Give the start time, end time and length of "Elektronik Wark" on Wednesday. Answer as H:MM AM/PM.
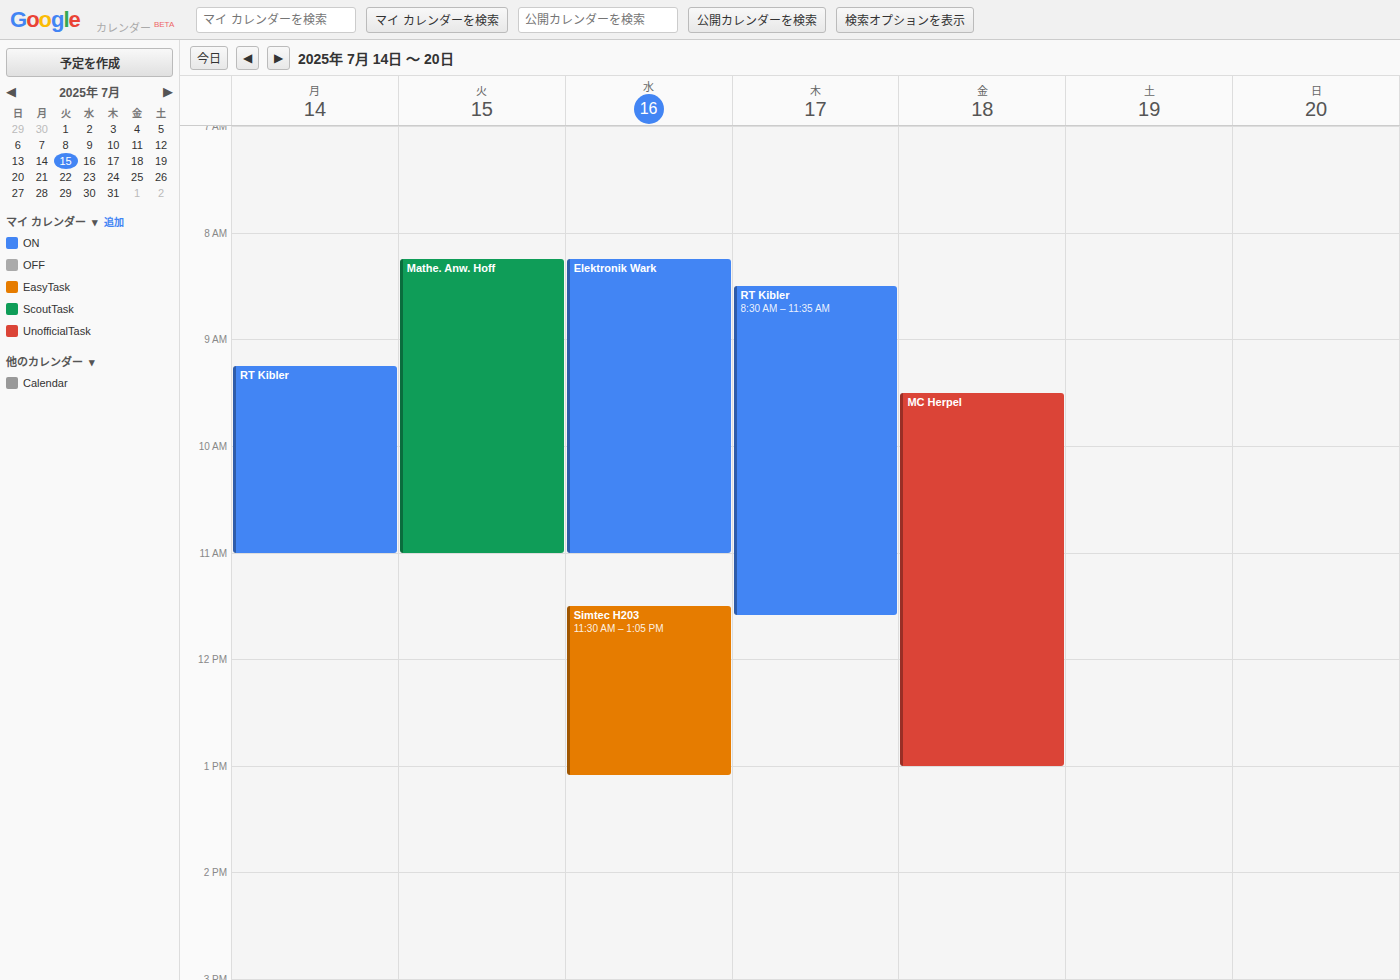
8:15 AM to 11:00 AM, 2 hours 45 minutes